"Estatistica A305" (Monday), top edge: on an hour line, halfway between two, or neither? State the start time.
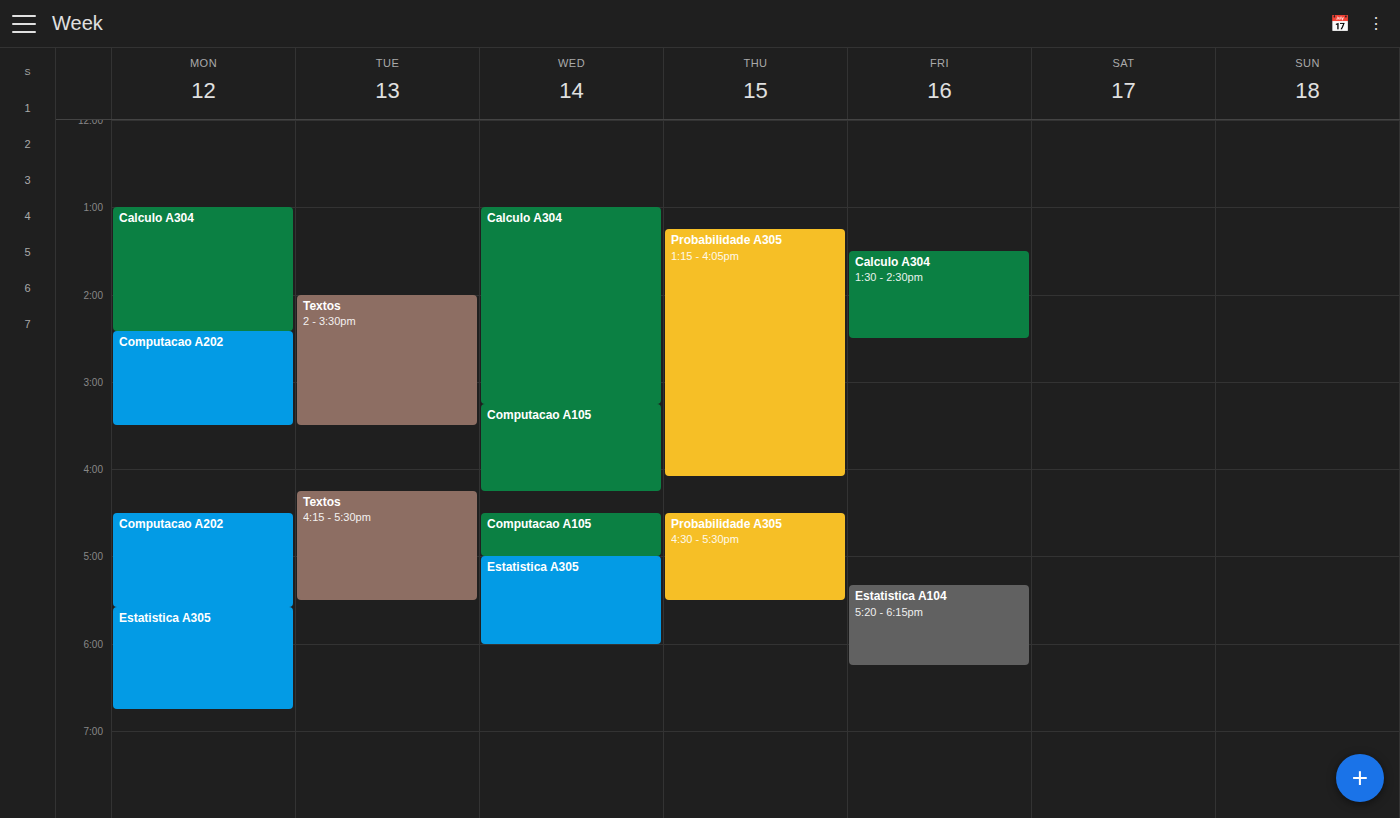
5:35 PM -- neither: 35 minutes below the 5 PM line and 25 minutes above the 6 PM line.